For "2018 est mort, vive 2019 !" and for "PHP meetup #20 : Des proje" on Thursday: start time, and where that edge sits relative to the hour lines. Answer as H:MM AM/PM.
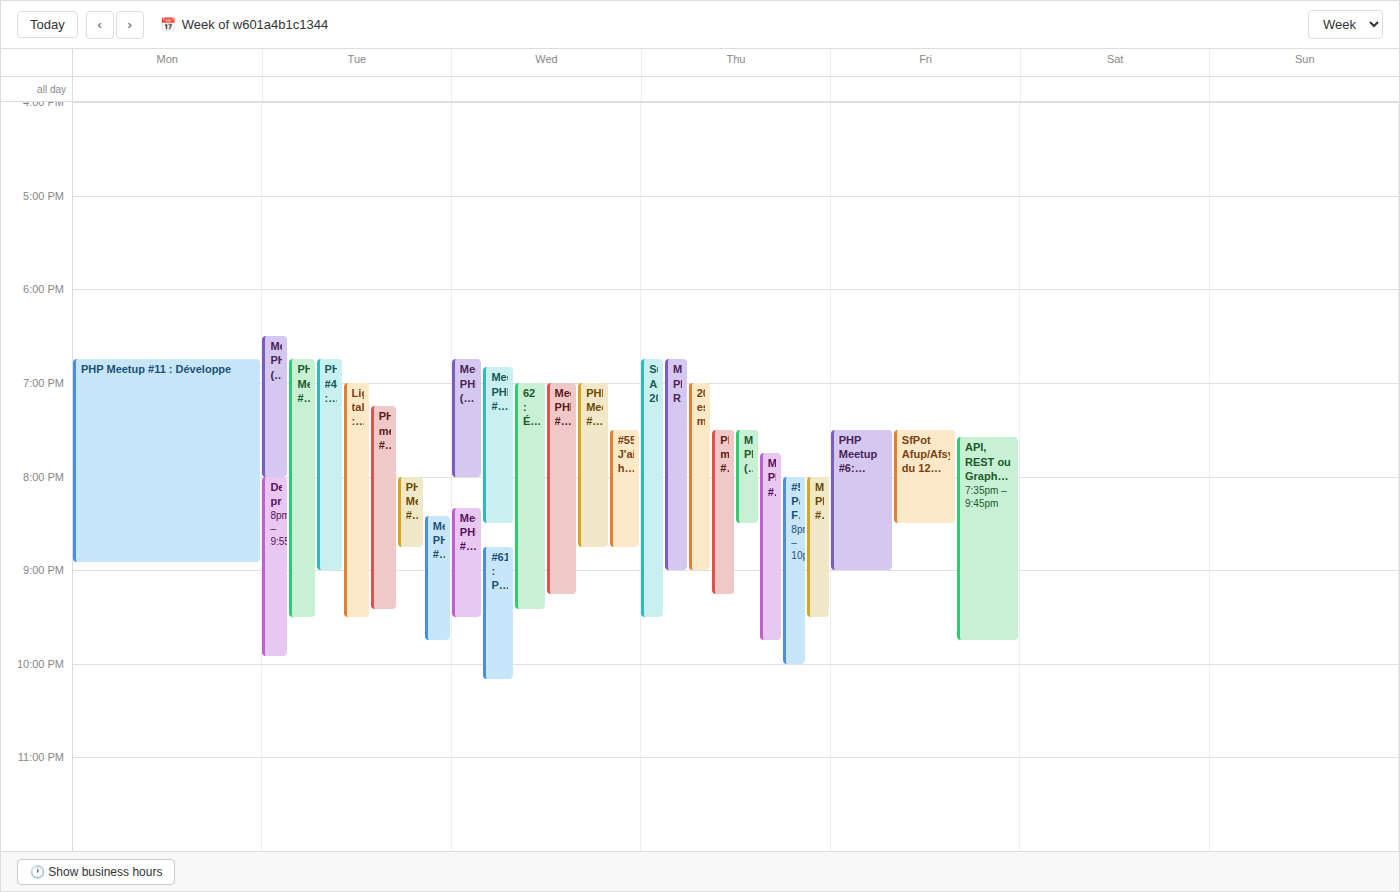
"2018 est mort, vive 2019 !": 7:00 PM, exactly on the 7 PM line. "PHP meetup #20 : Des proje": 7:30 PM, halfway between the 7 PM and 8 PM lines.